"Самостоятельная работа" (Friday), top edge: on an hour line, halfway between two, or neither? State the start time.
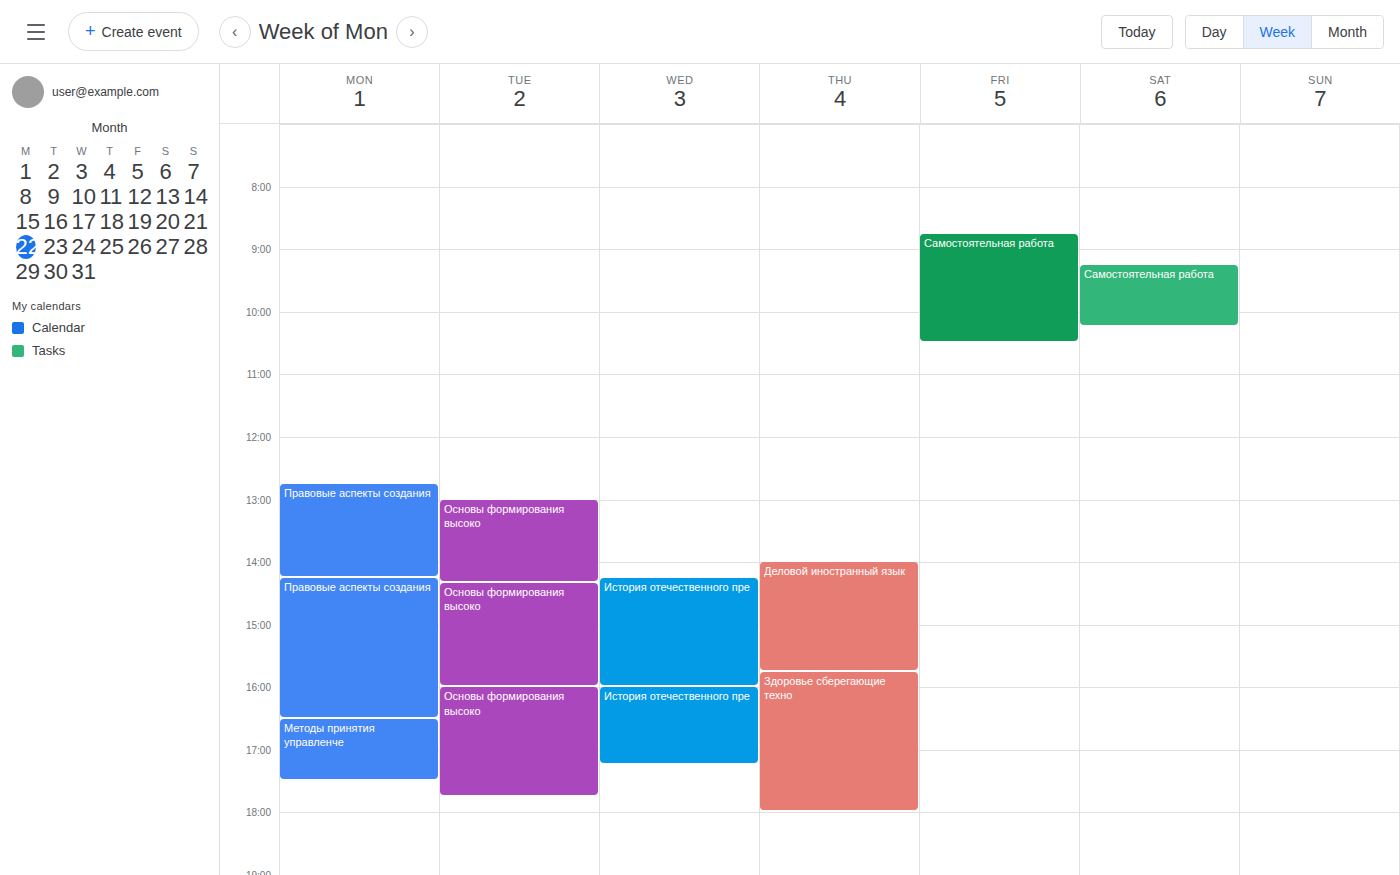
8:45 AM -- neither: three quarters of the way from the 8 AM line to the 9 AM line.